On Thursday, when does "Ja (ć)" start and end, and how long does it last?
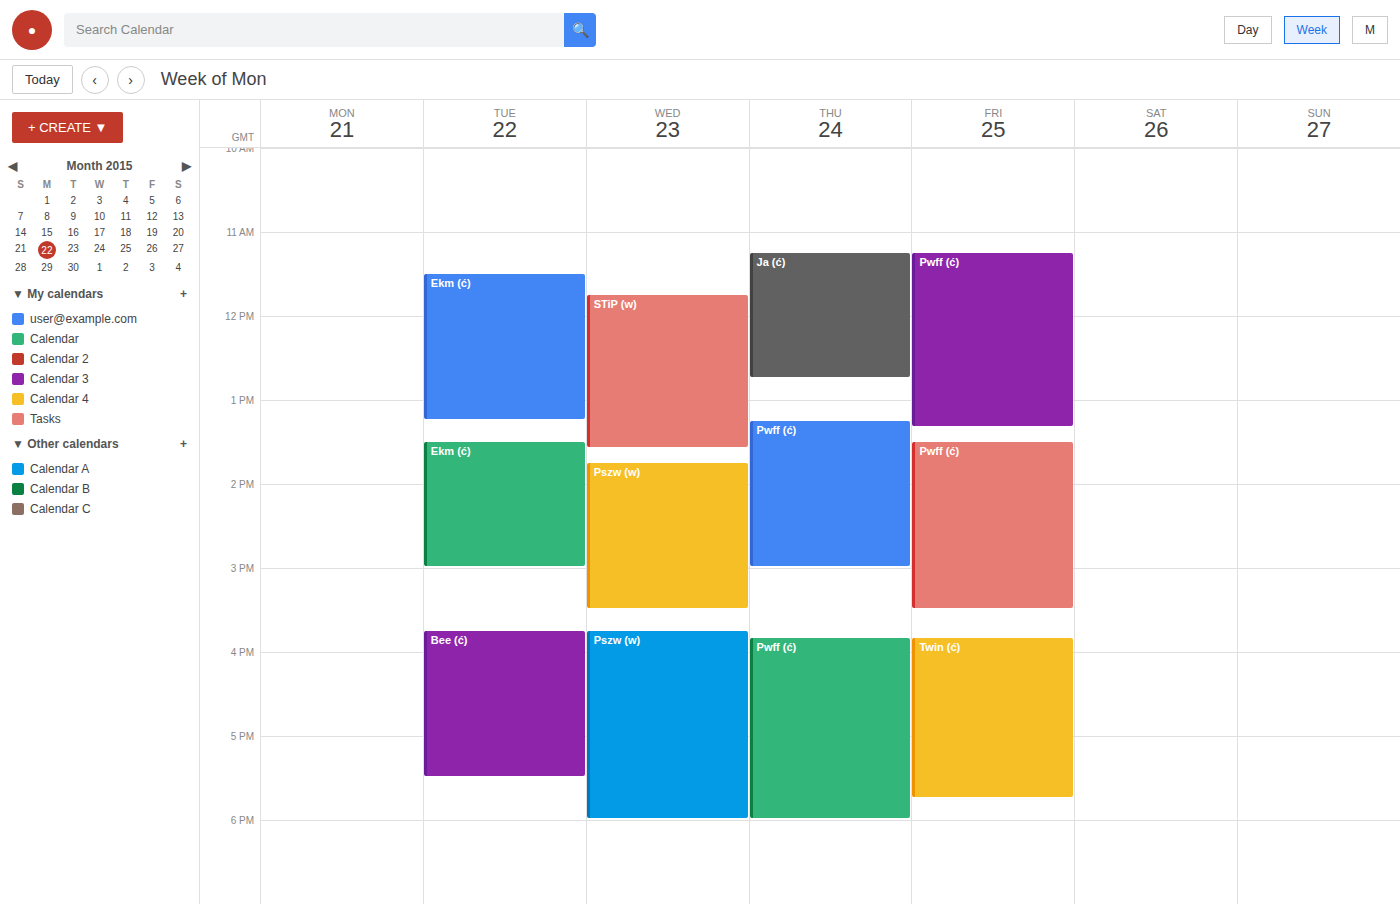
11:15 AM to 12:45 PM, 1 hour 30 minutes